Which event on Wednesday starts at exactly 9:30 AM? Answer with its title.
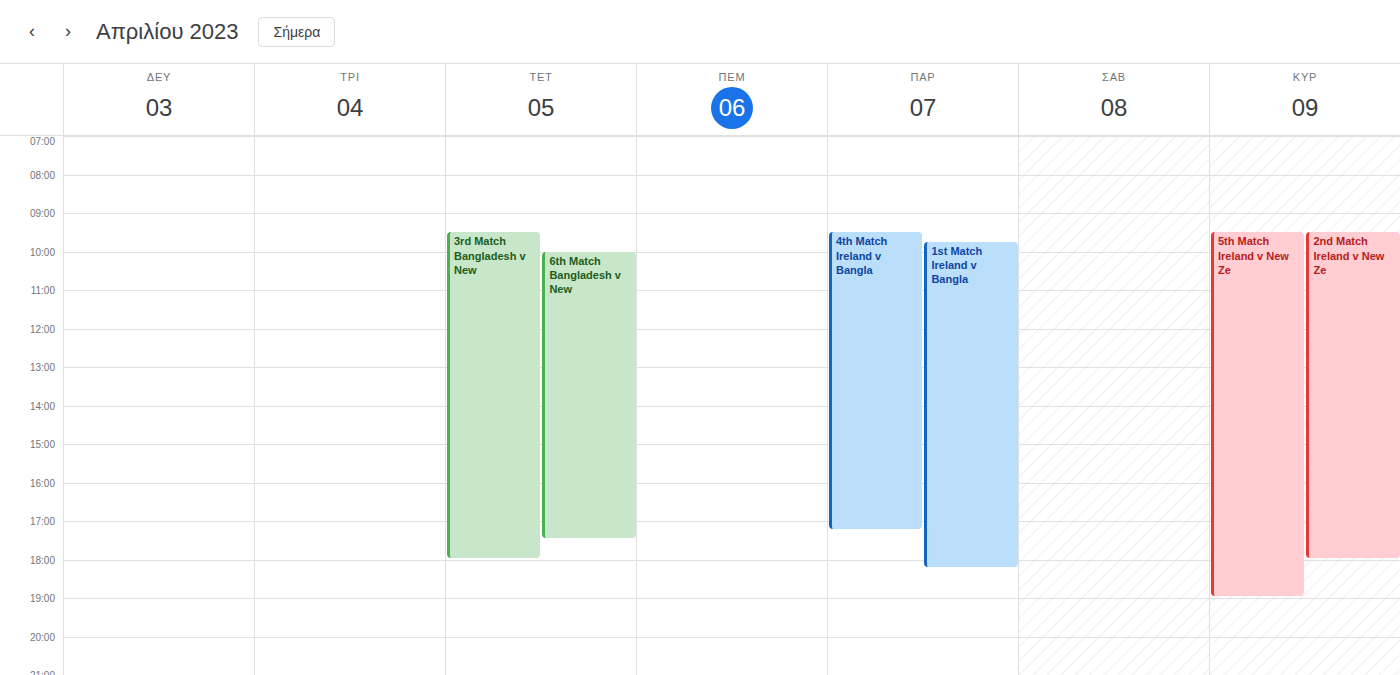
"3rd Match Bangladesh v New"